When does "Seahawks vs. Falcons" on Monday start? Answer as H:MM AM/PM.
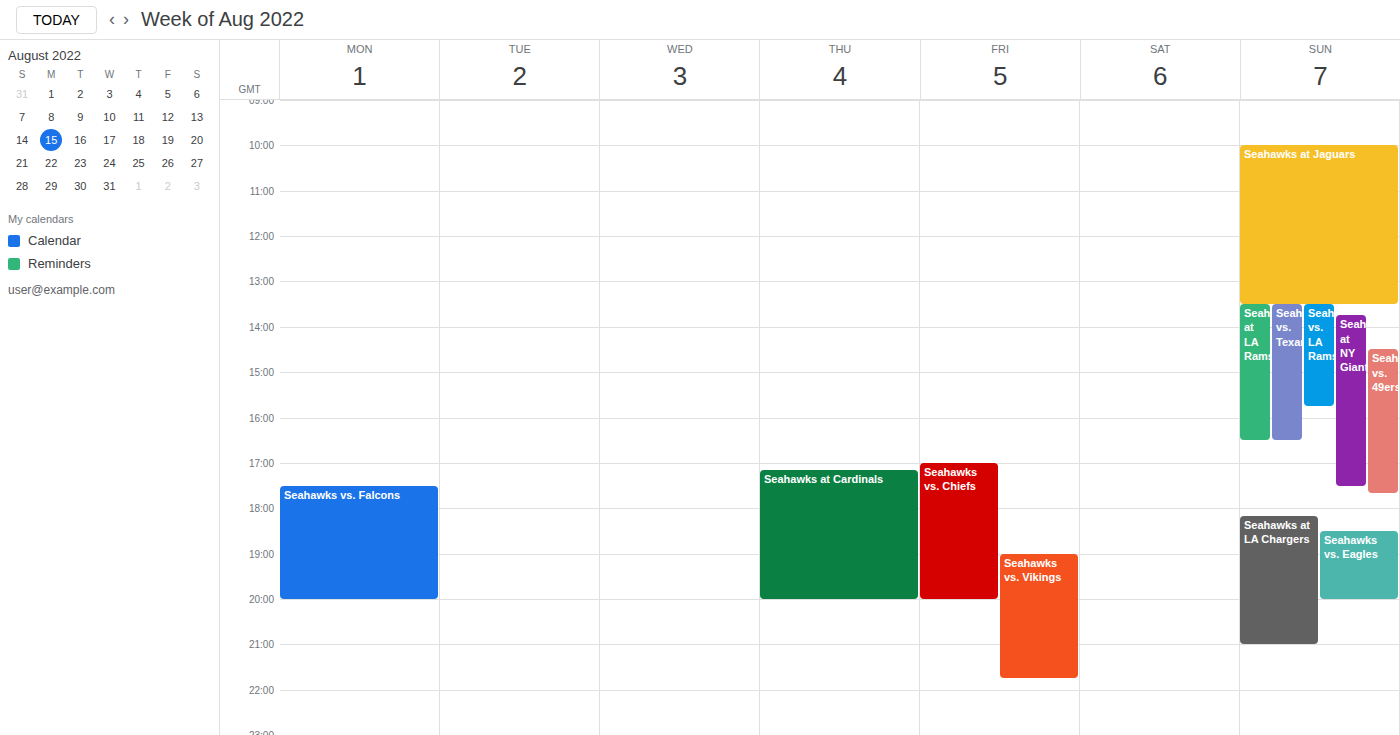
5:30 PM